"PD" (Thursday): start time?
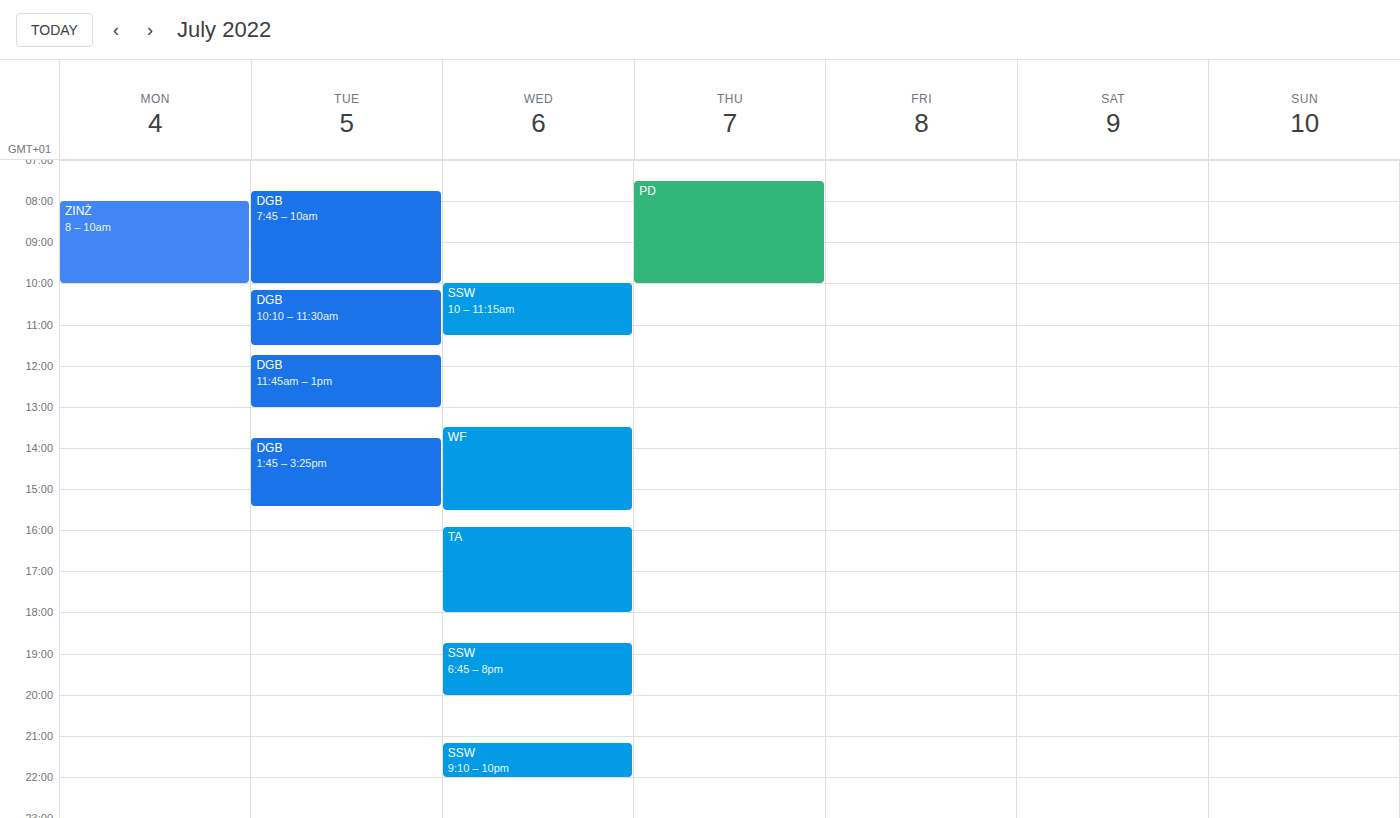
7:30 AM